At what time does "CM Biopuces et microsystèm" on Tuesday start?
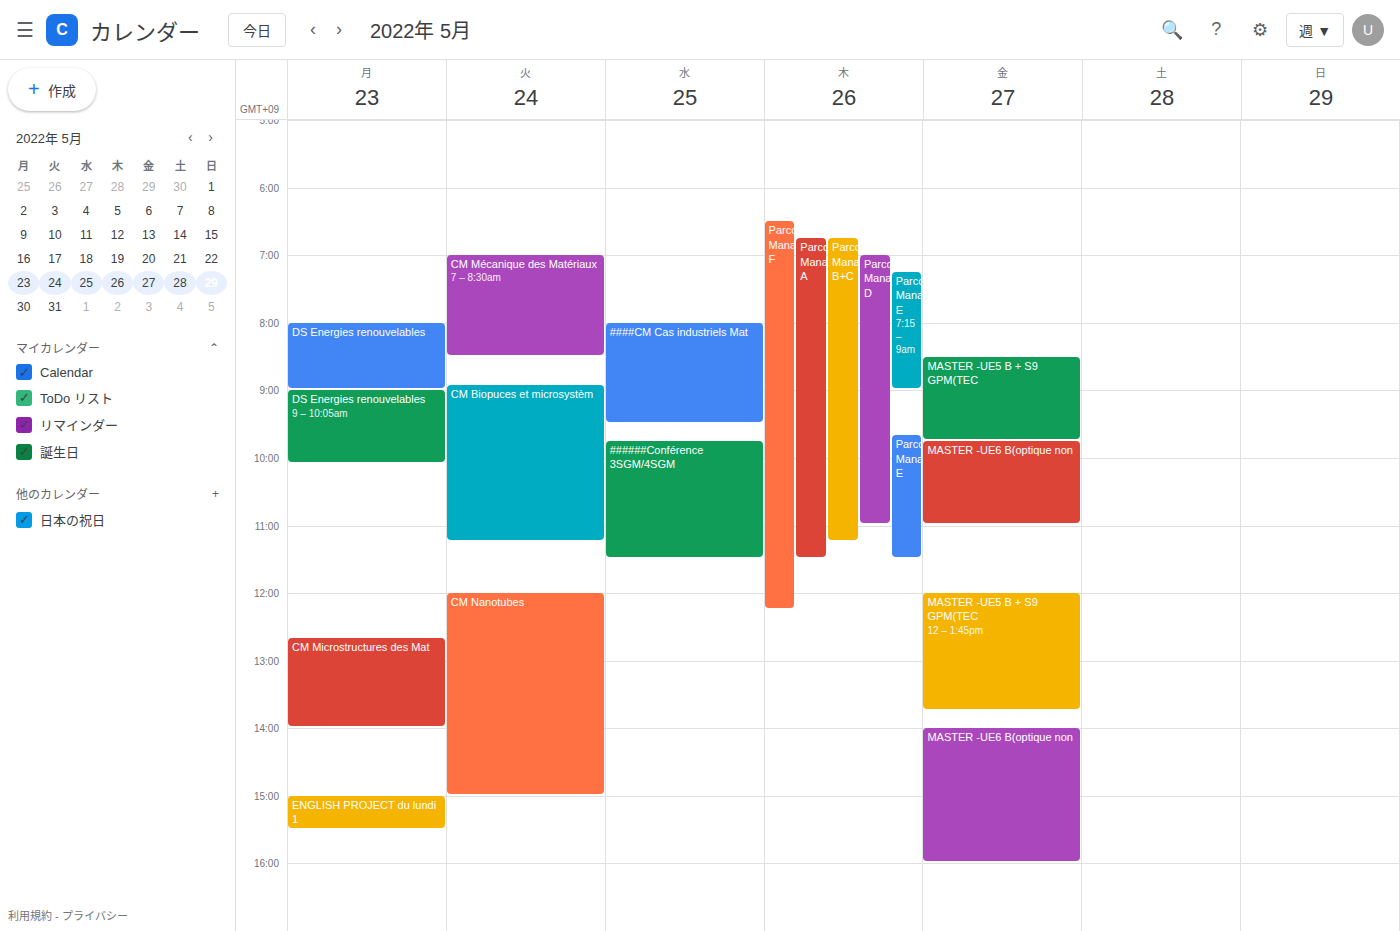
8:55 AM